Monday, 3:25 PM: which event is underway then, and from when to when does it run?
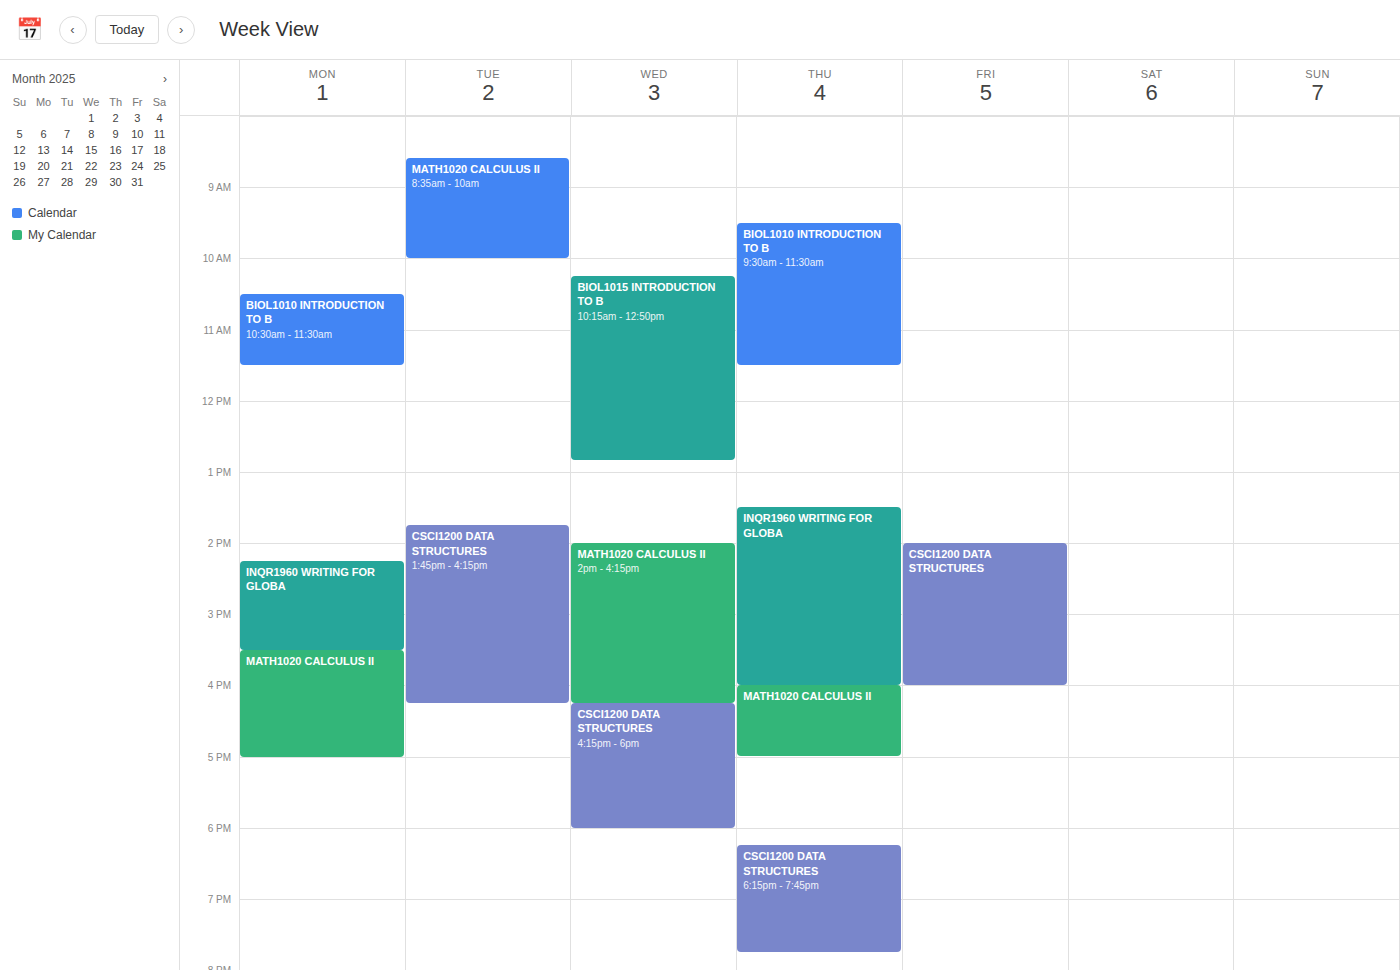
"INQR1960 WRITING FOR GLOBA", 2:15 PM to 3:30 PM